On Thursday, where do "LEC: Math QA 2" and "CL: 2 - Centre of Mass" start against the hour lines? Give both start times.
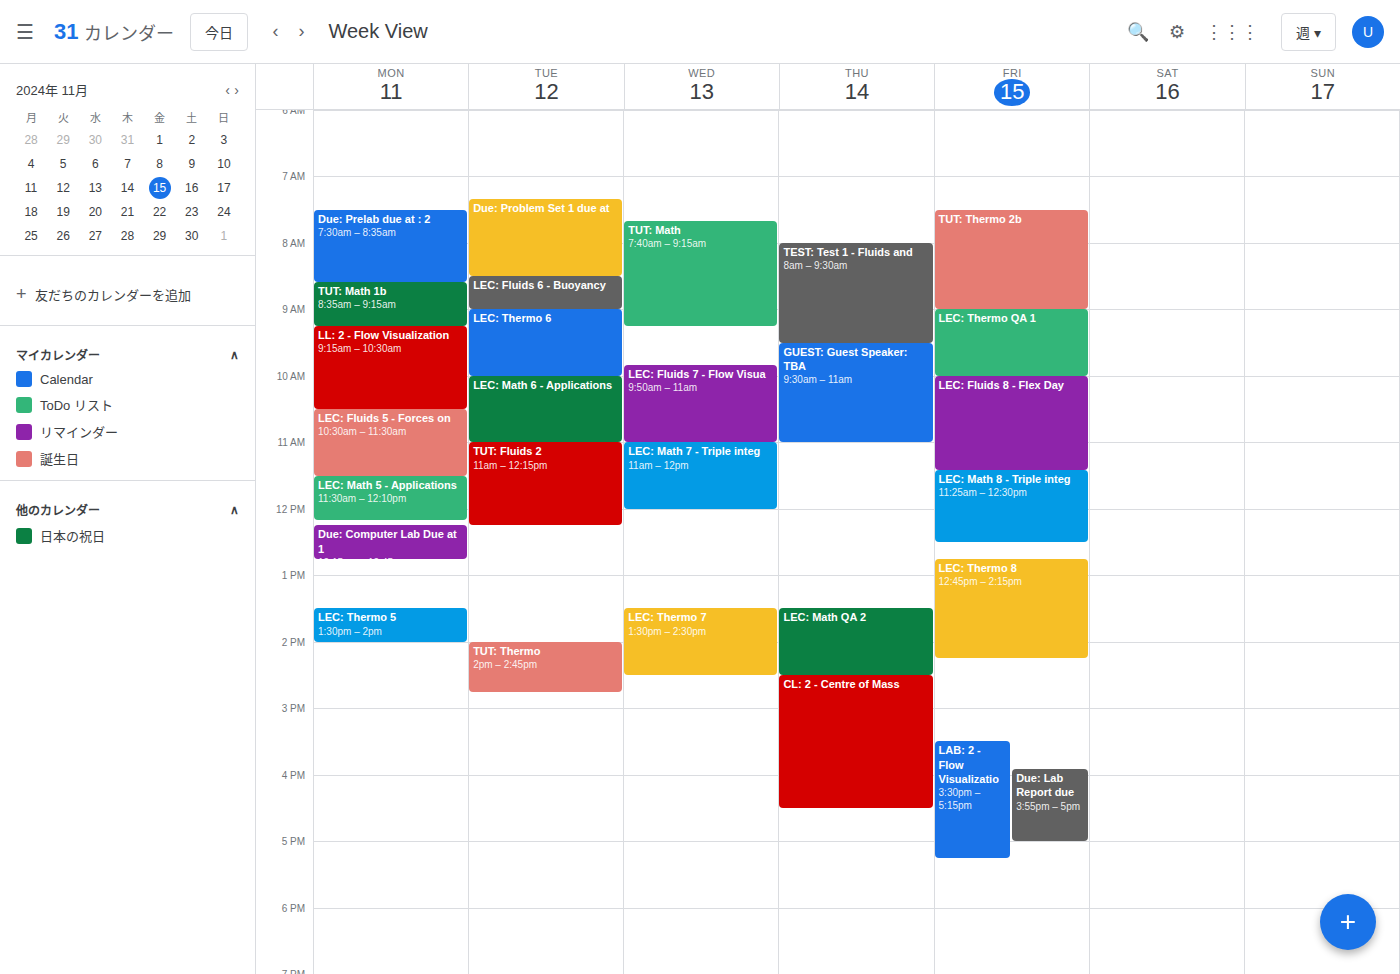
"LEC: Math QA 2": 1:30 PM, halfway between the 1 PM and 2 PM lines. "CL: 2 - Centre of Mass": 2:30 PM, halfway between the 2 PM and 3 PM lines.